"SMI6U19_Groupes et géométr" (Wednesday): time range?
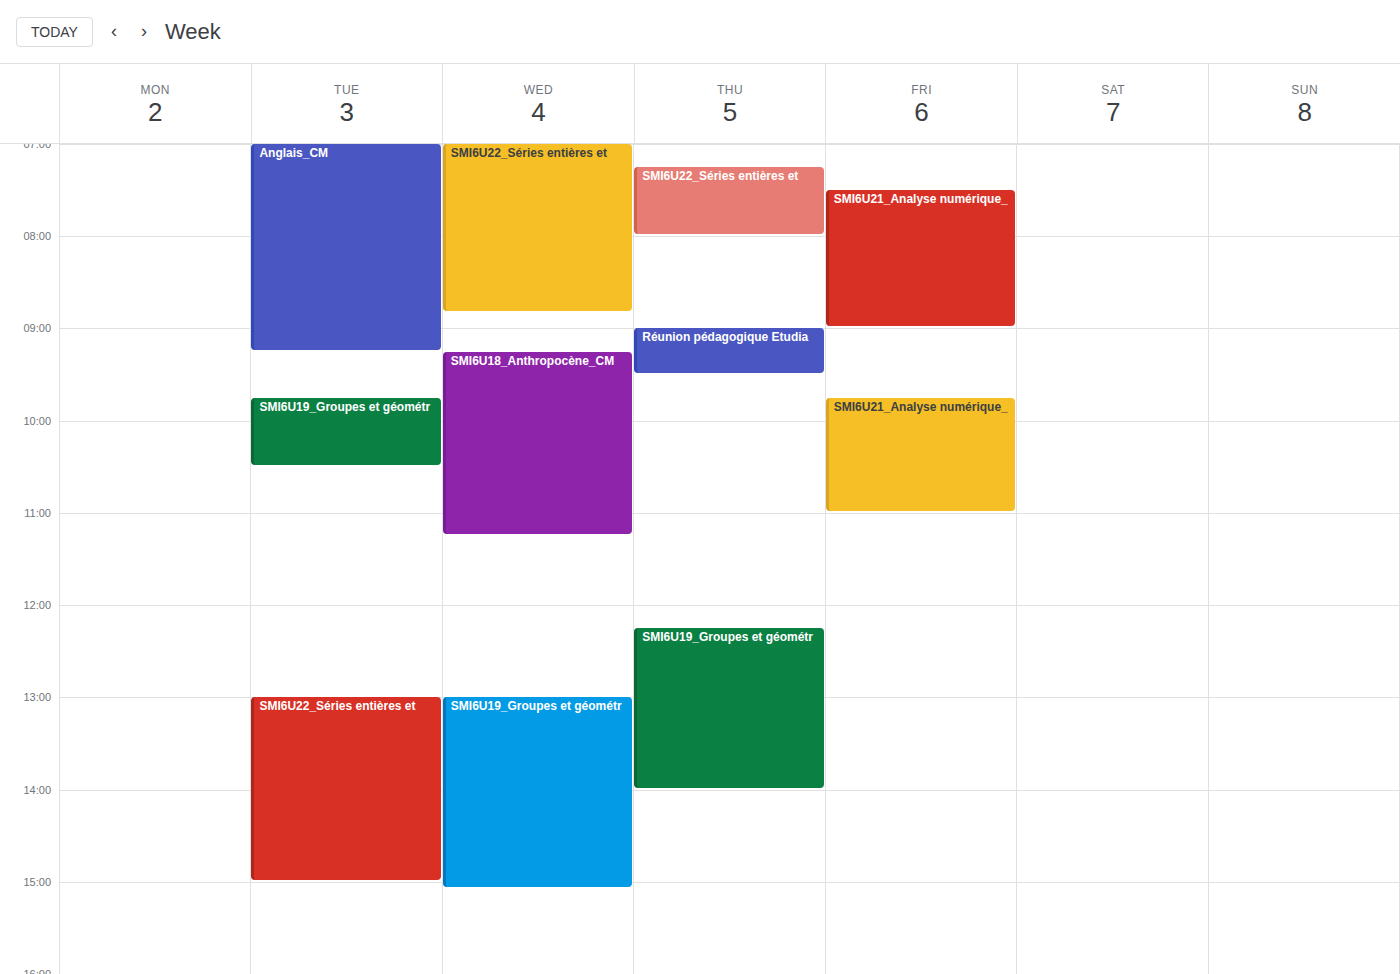
1:00 PM to 3:05 PM